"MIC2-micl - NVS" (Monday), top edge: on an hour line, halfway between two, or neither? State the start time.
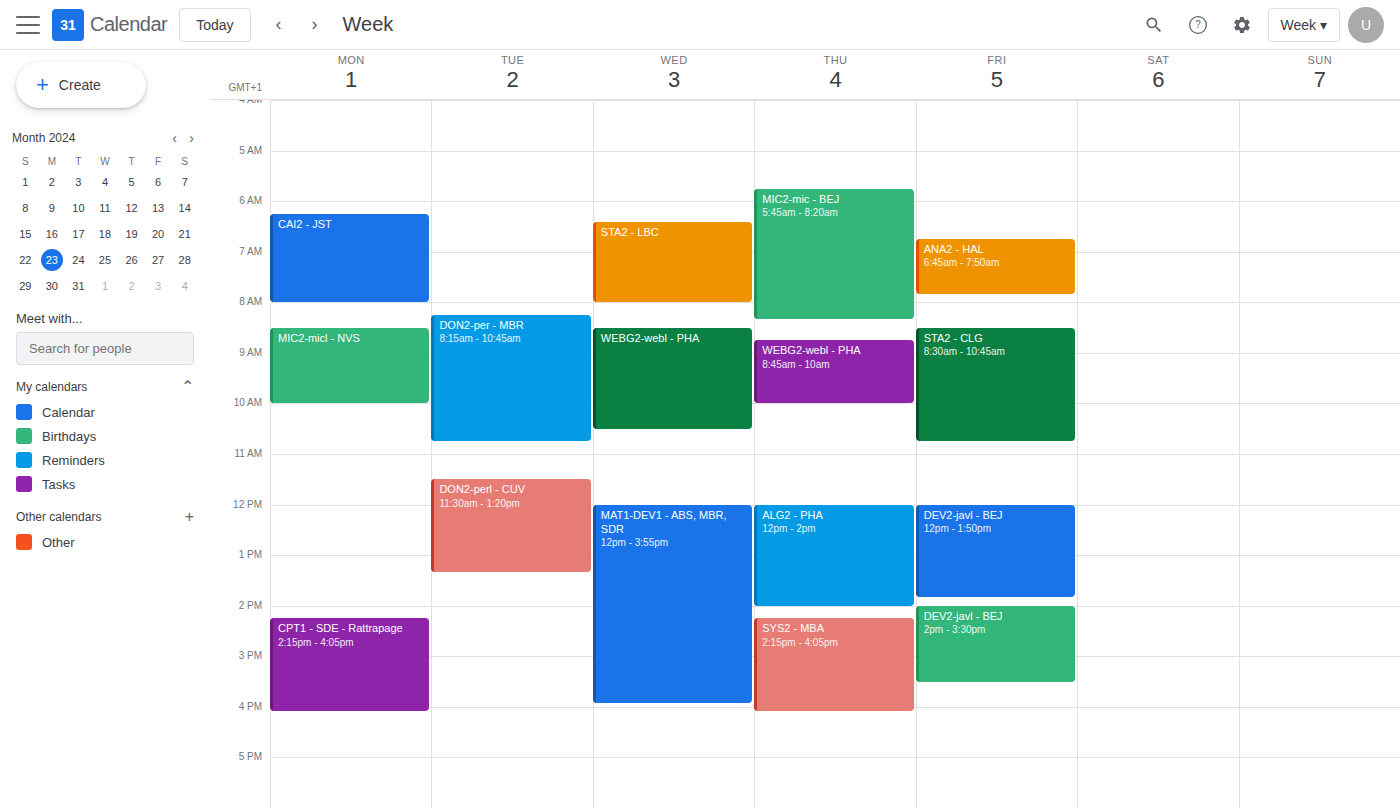
8:30 AM -- halfway between the 8 AM and 9 AM lines.